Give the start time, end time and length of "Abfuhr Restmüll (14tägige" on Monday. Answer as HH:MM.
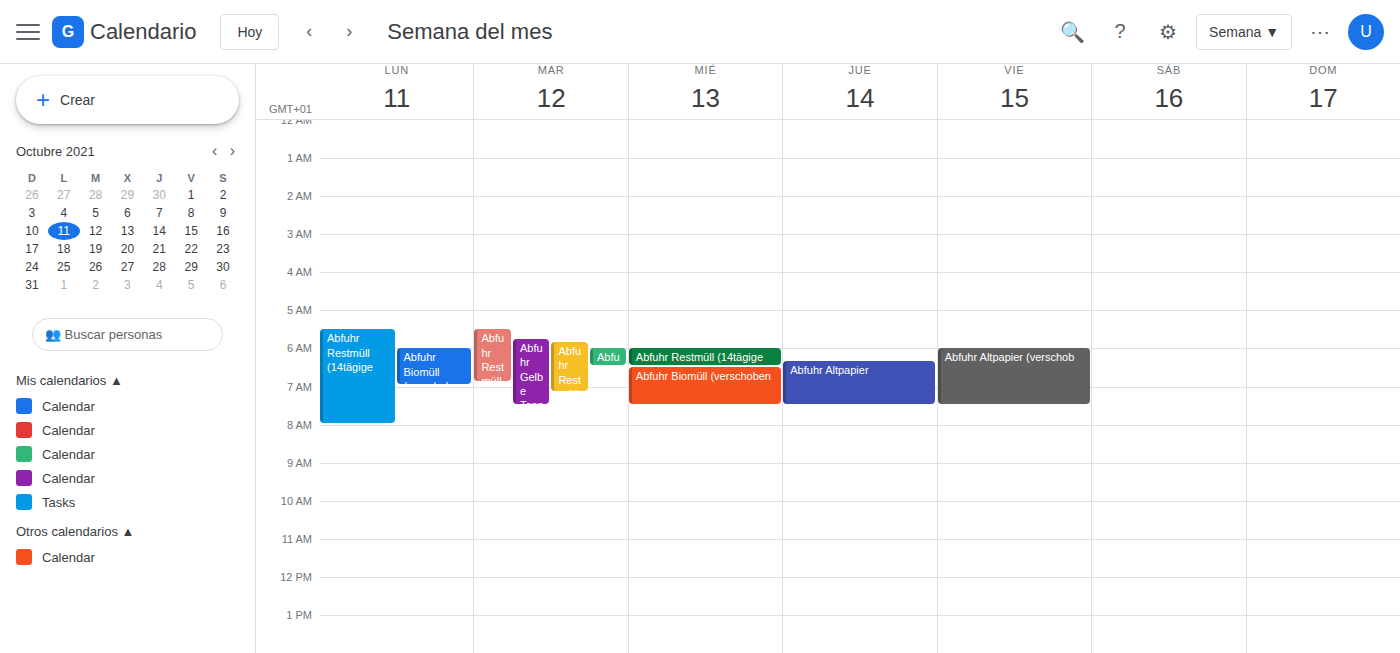
05:30 to 08:00, 2 hours 30 minutes